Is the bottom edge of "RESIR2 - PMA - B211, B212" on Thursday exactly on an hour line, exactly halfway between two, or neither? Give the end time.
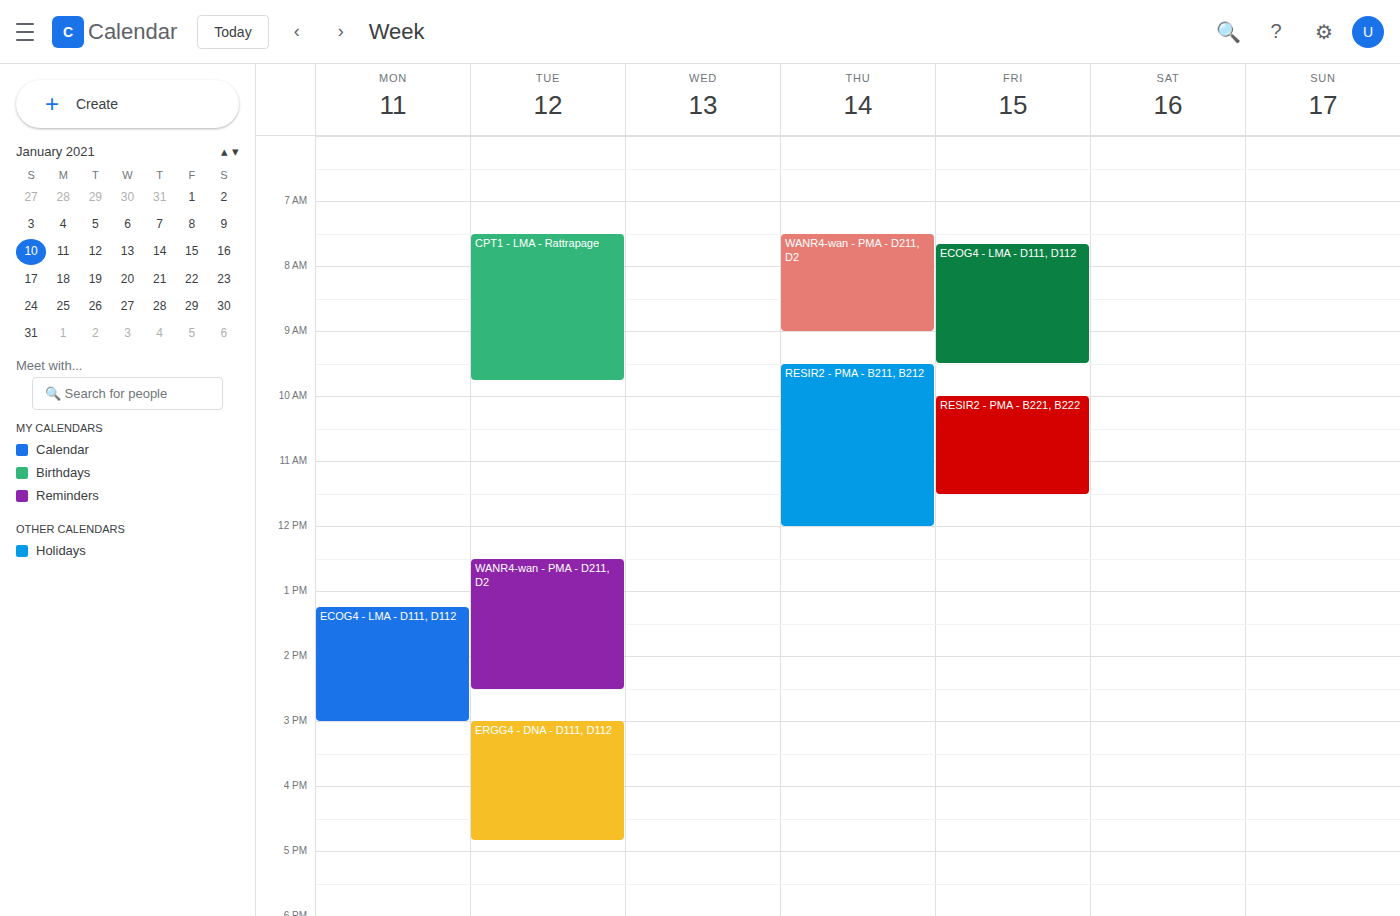
12:00 PM -- exactly on the 12 PM line.